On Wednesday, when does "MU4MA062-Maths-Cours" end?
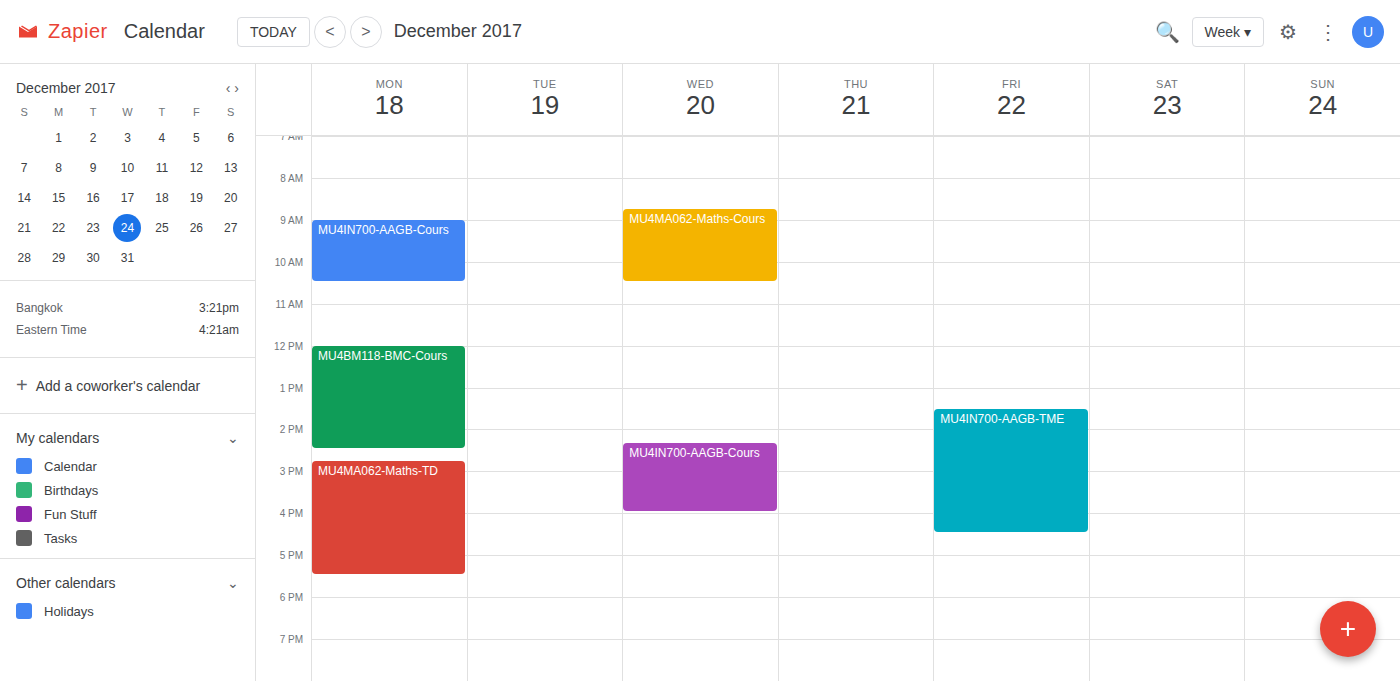
10:30 AM